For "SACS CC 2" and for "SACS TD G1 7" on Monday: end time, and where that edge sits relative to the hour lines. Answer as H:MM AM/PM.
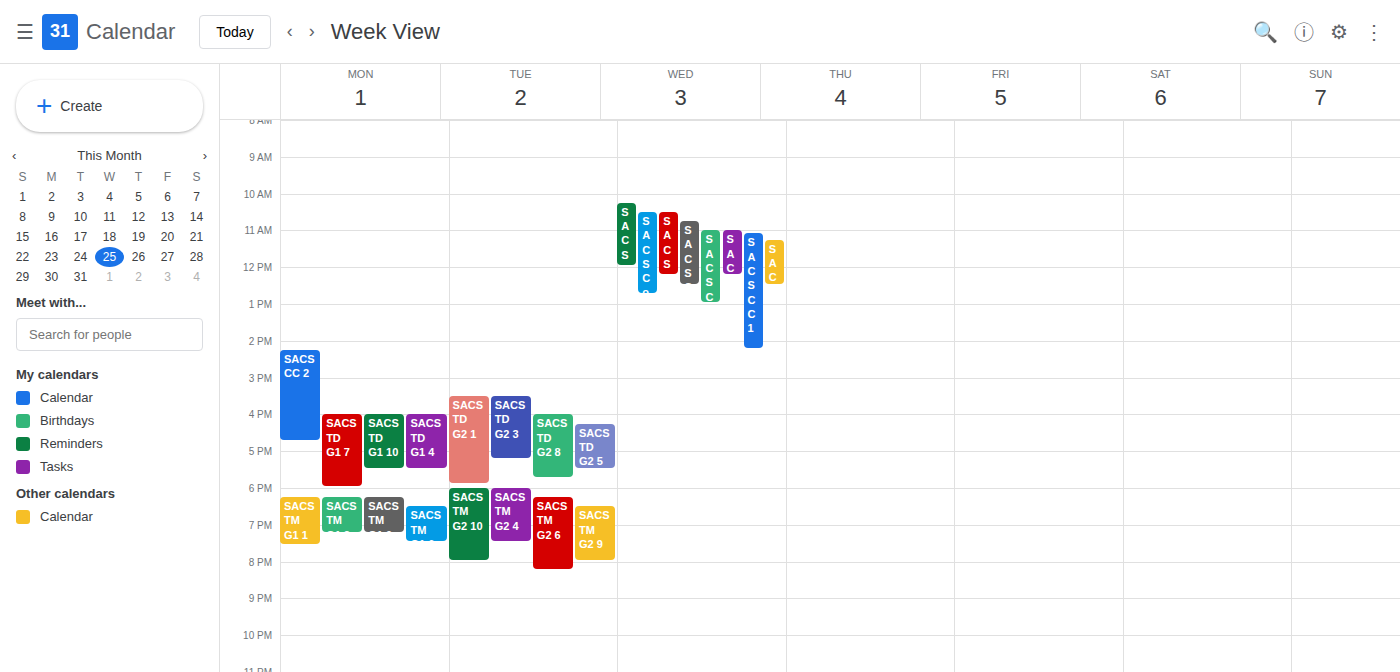
"SACS CC 2": 4:45 PM, neither: three quarters of the way from the 4 PM line to the 5 PM line. "SACS TD G1 7": 6:00 PM, exactly on the 6 PM line.